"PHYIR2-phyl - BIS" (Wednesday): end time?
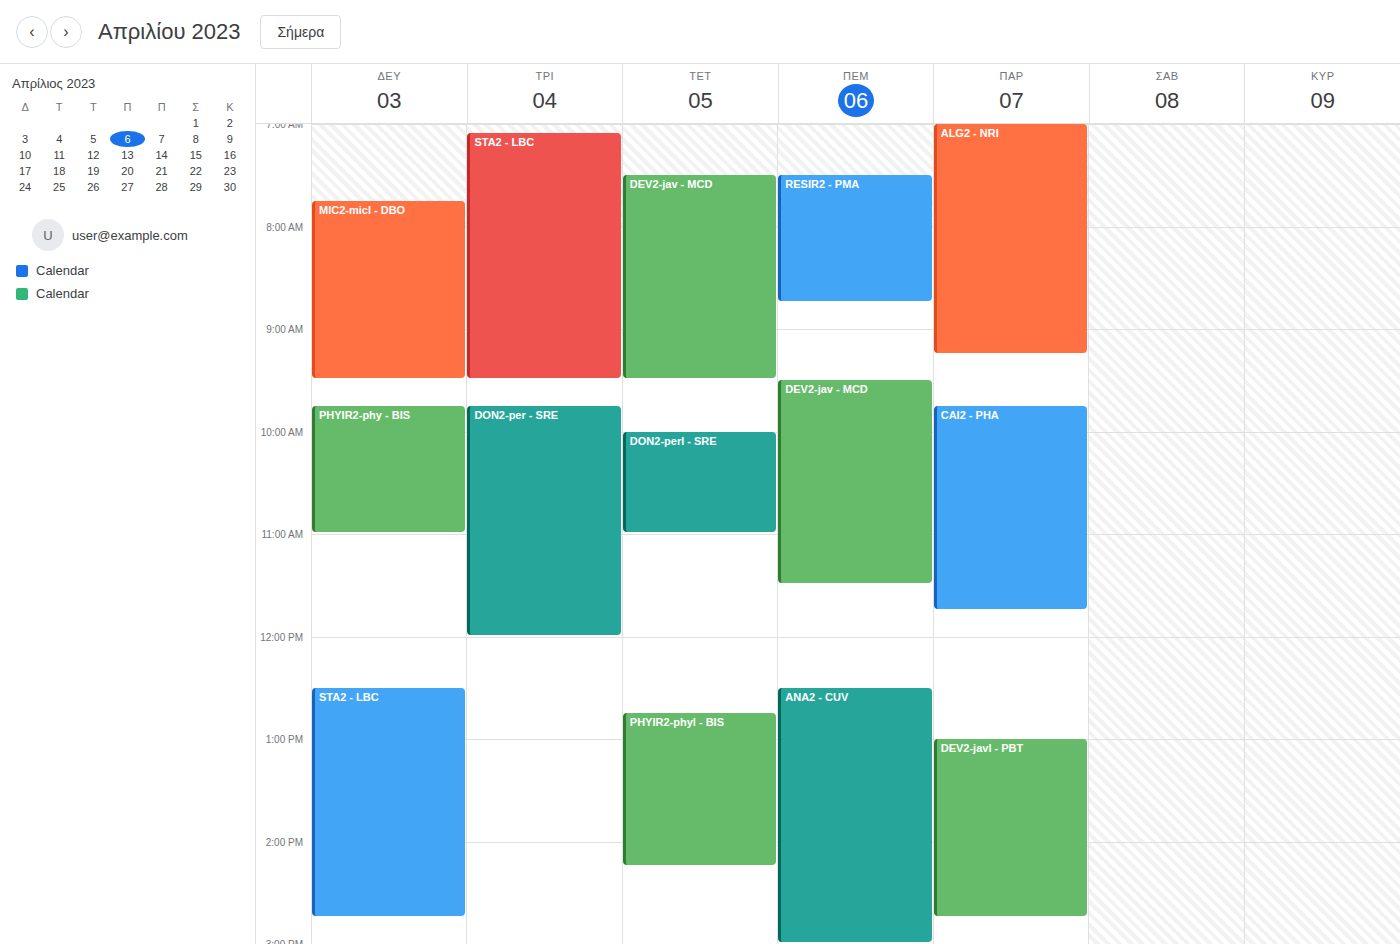
2:15 PM